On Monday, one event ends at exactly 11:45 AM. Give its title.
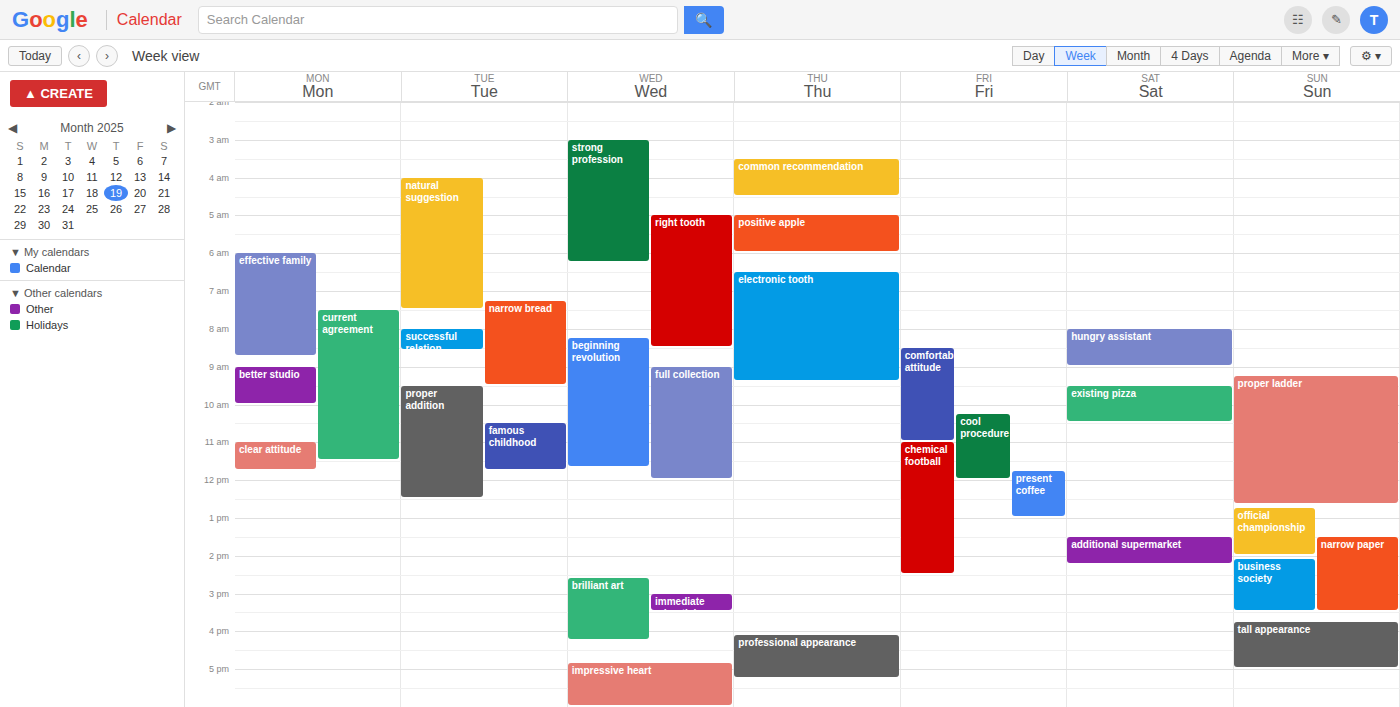
"clear attitude"